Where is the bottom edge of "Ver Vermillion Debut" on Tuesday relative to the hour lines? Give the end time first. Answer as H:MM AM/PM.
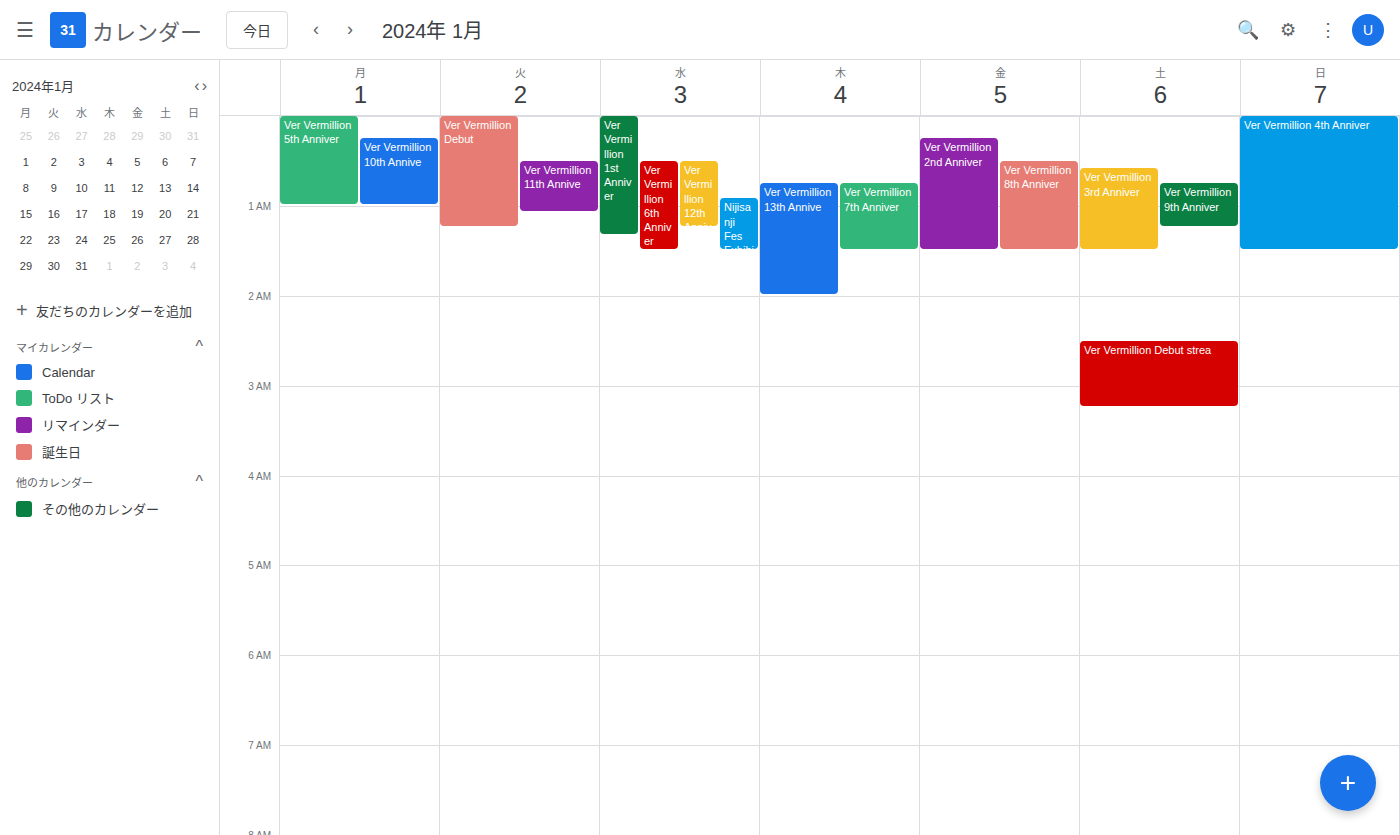
1:15 AM -- neither: a quarter of the way from the 1 AM line to the 2 AM line.